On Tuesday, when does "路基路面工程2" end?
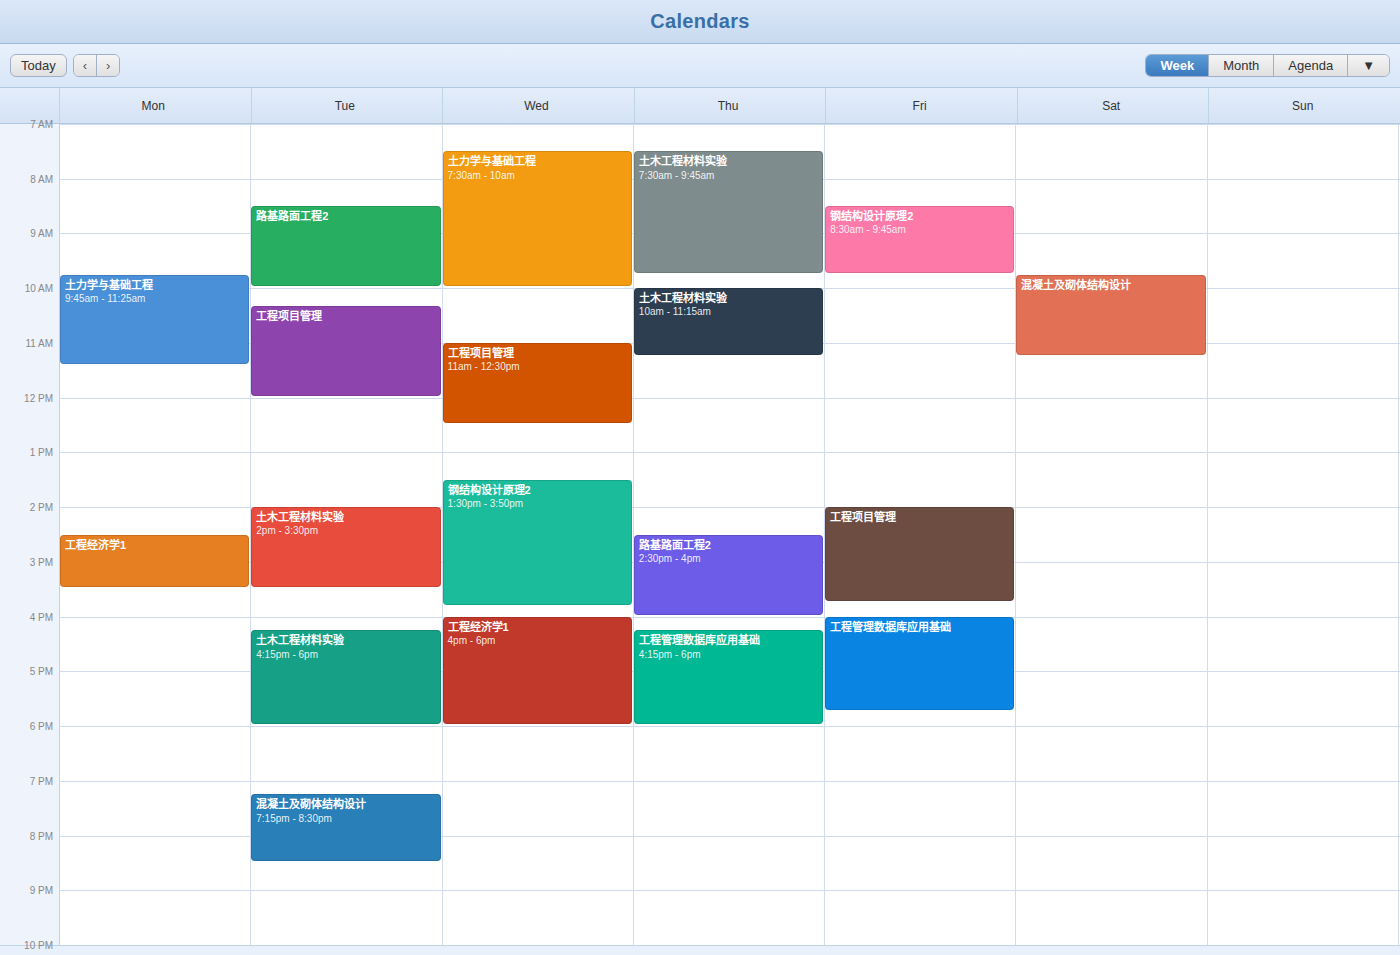
10:00 AM